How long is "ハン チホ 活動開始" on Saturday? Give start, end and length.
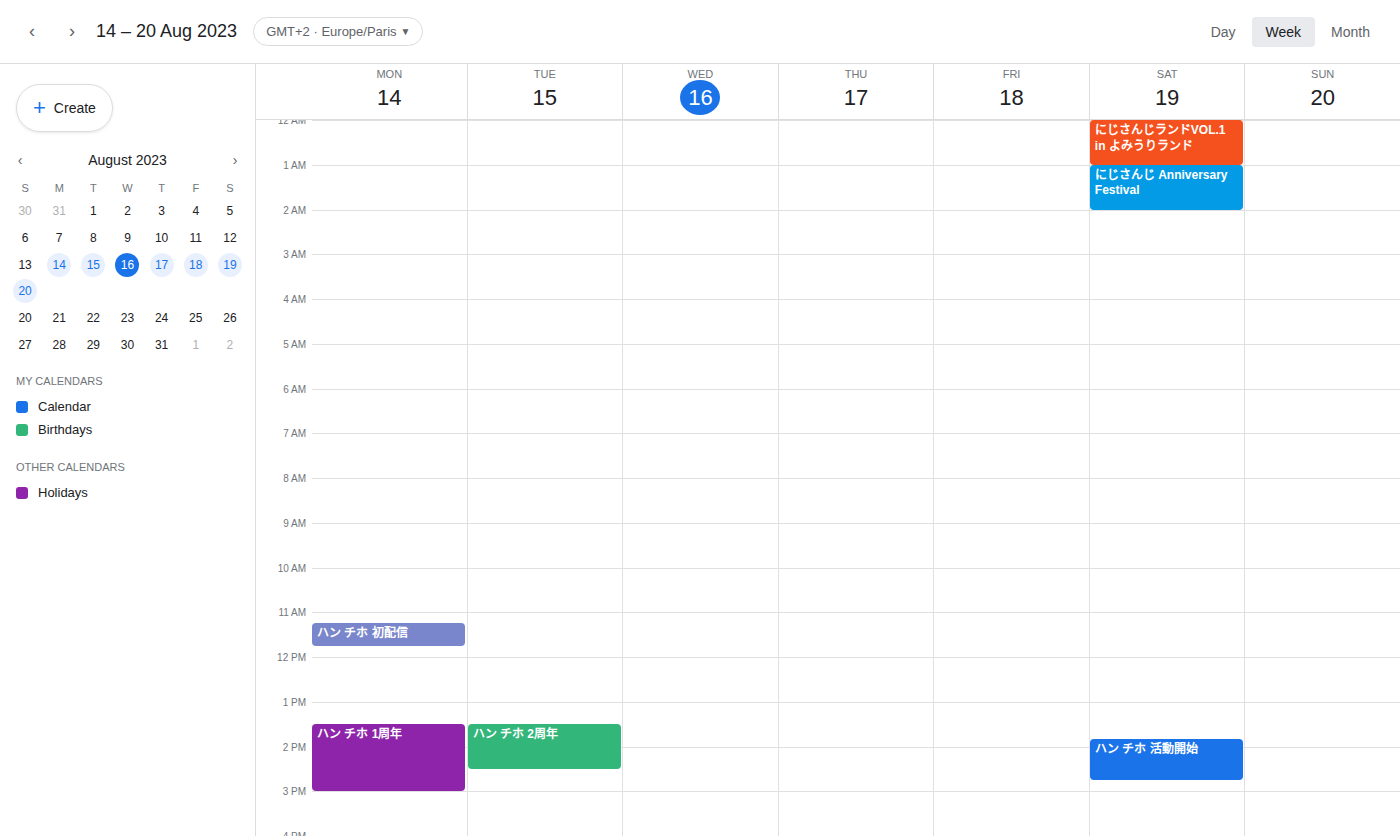
1:50 PM to 2:45 PM, 55 minutes